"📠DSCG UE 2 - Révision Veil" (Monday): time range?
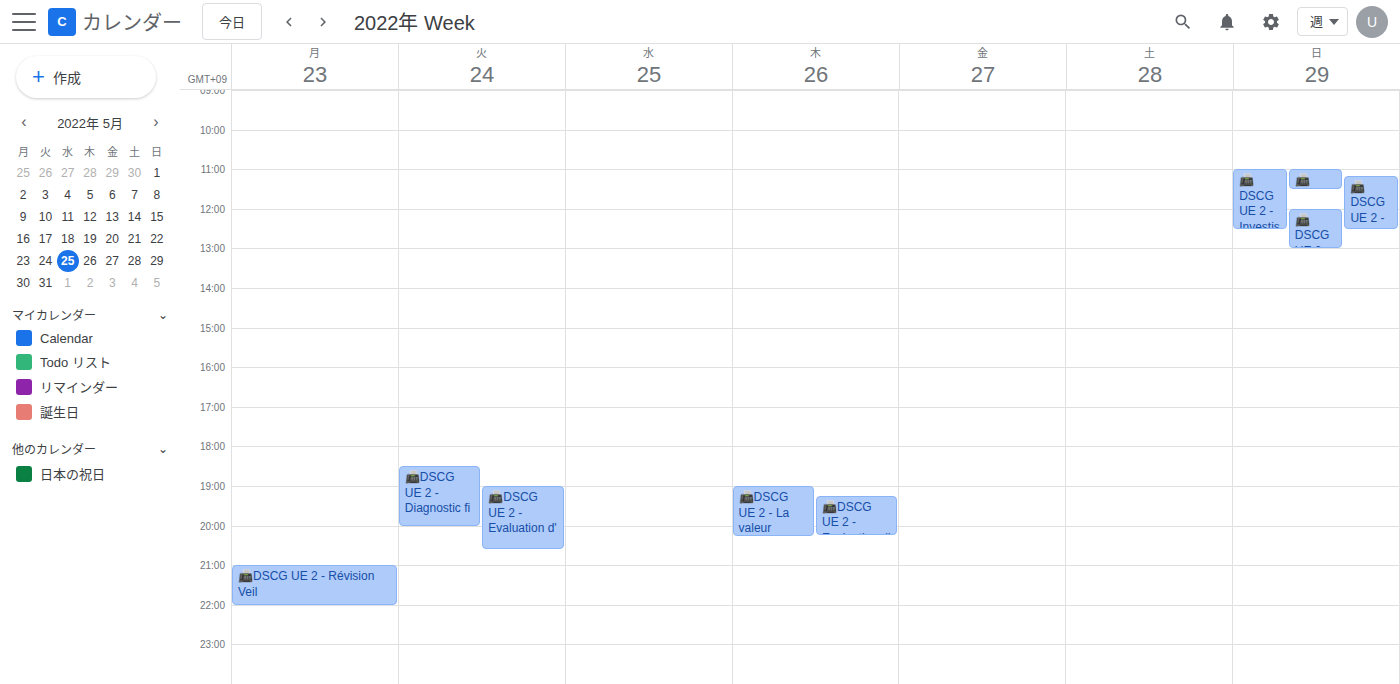
9:00 PM to 10:00 PM